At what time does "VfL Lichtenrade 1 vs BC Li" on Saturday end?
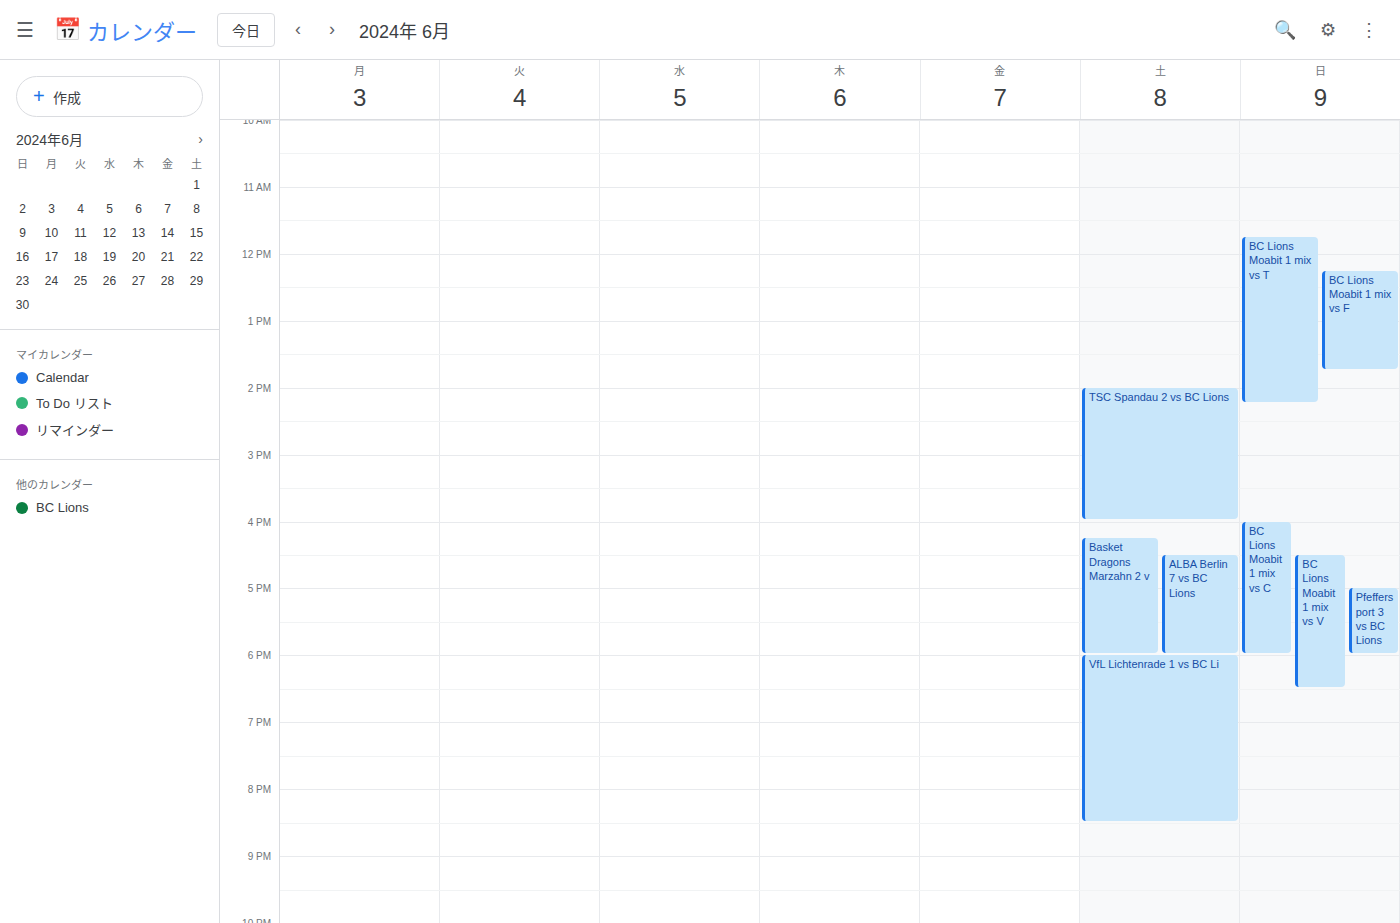
20:30